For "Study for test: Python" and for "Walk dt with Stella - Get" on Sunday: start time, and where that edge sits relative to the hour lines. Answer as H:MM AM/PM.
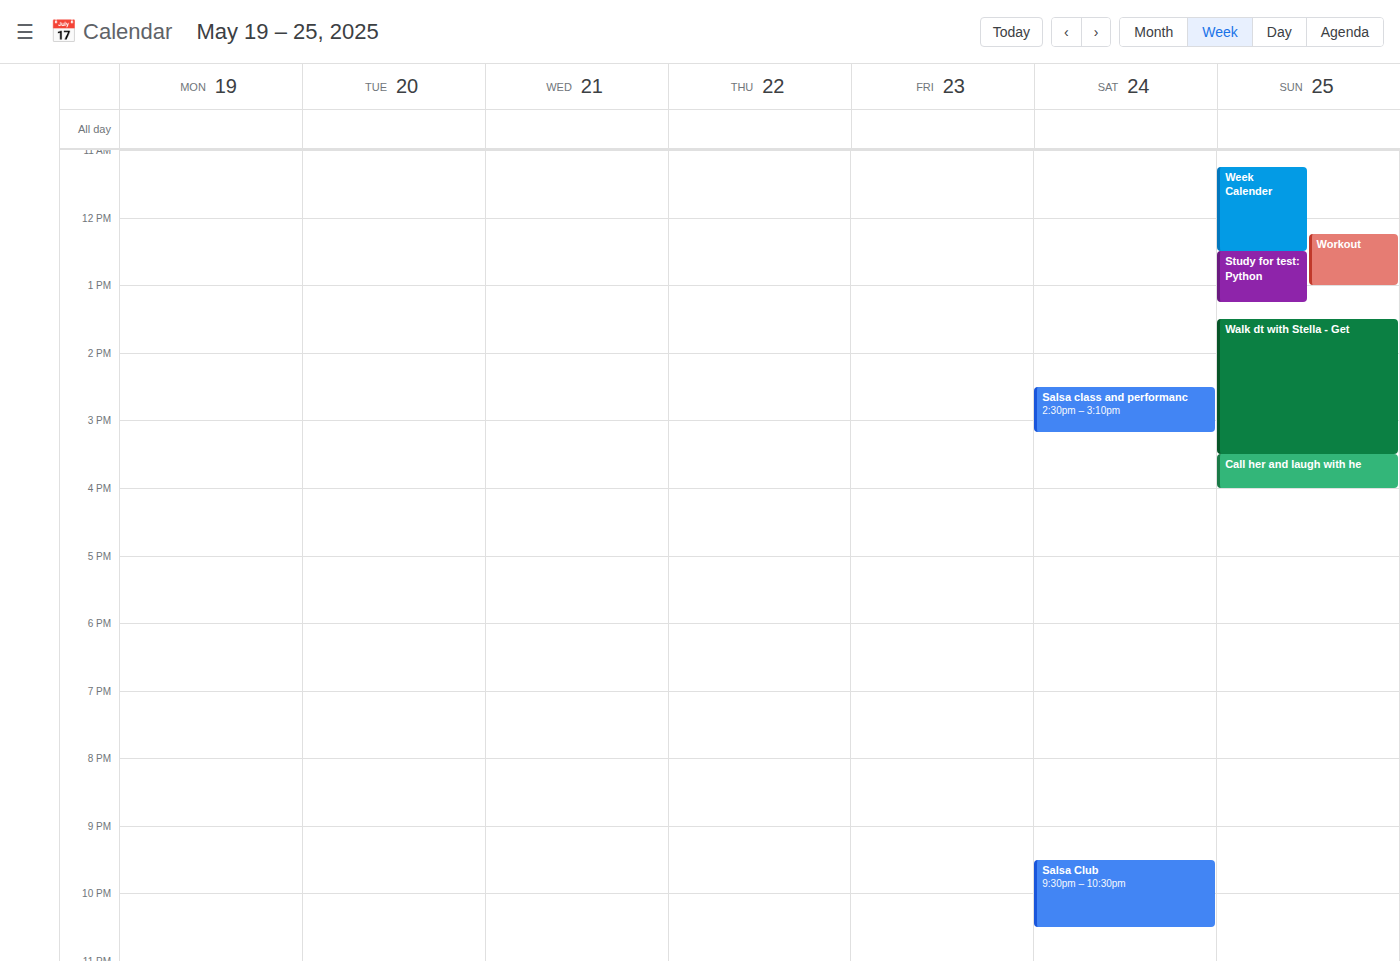
"Study for test: Python": 12:30 PM, halfway between the 12 PM and 1 PM lines. "Walk dt with Stella - Get": 1:30 PM, halfway between the 1 PM and 2 PM lines.